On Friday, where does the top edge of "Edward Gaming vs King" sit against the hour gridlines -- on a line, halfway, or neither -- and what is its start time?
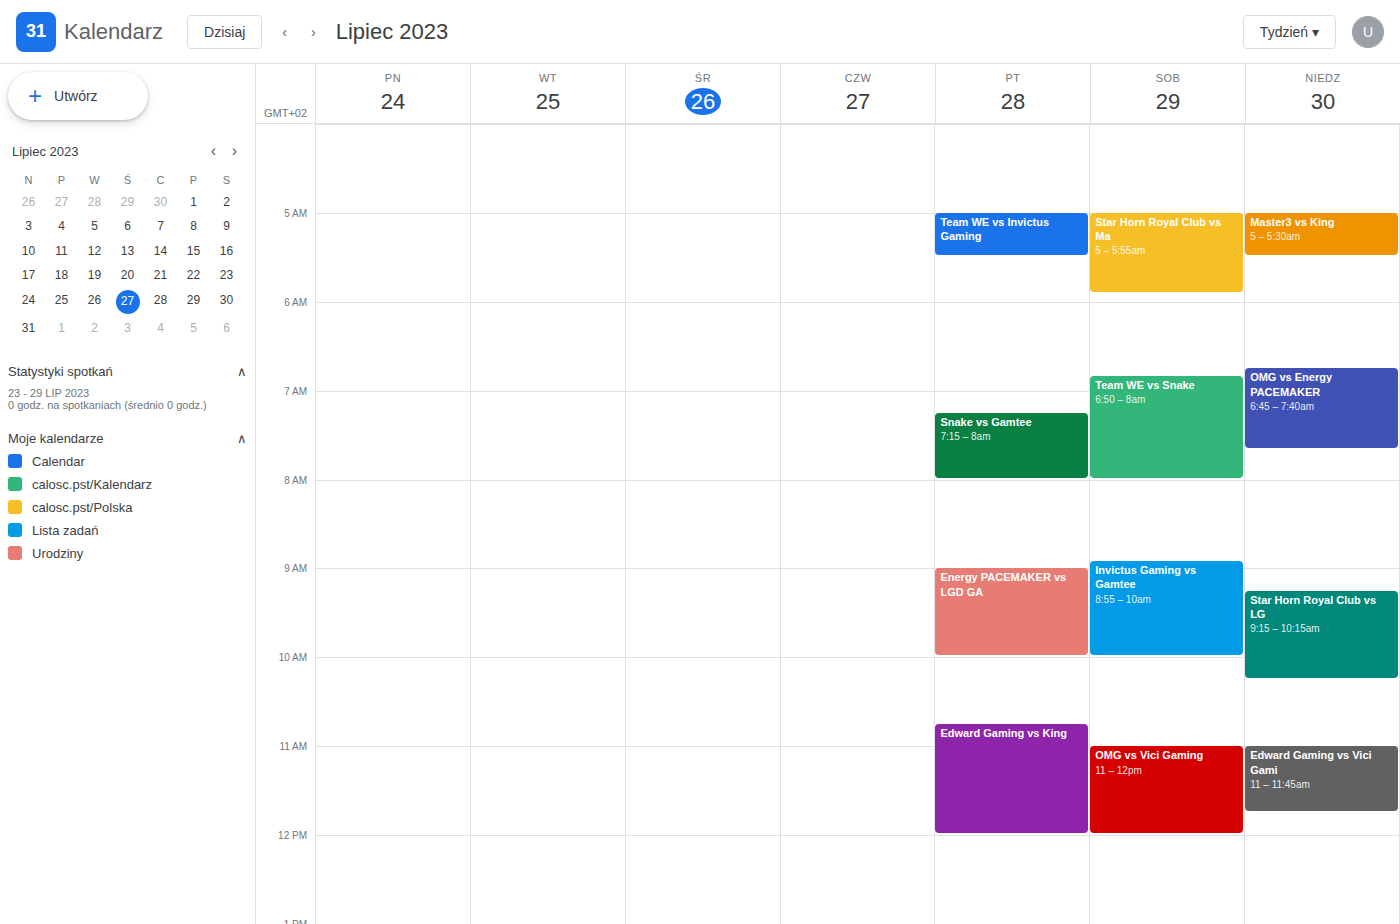
10:45 -- neither: three quarters of the way from the 10:00 line to the 11:00 line.